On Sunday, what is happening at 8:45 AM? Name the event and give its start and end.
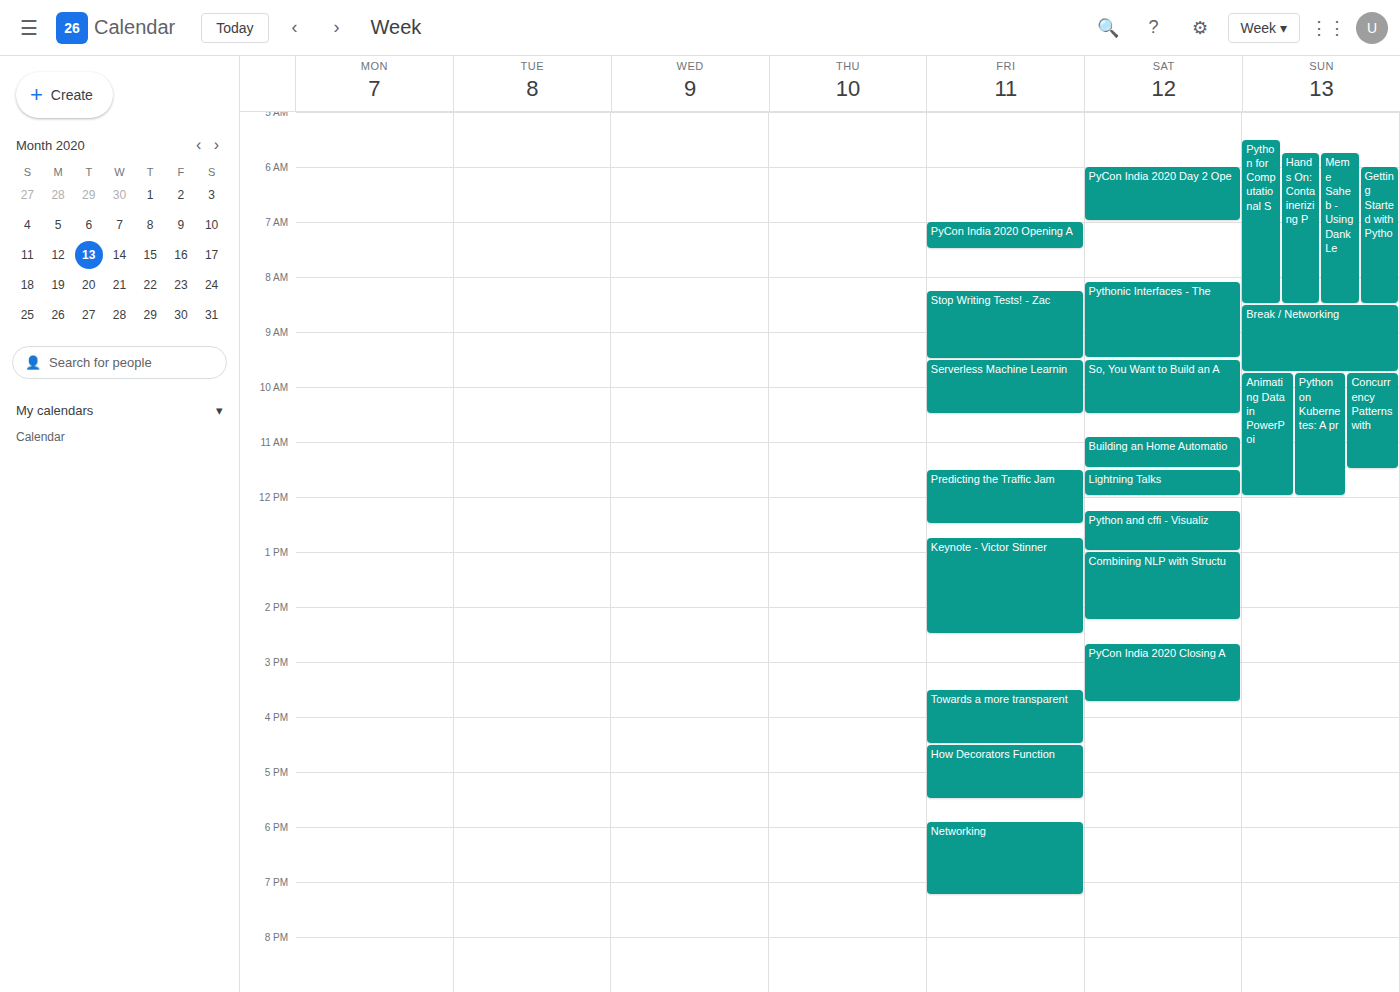
"Break / Networking", 8:30 AM to 9:45 AM